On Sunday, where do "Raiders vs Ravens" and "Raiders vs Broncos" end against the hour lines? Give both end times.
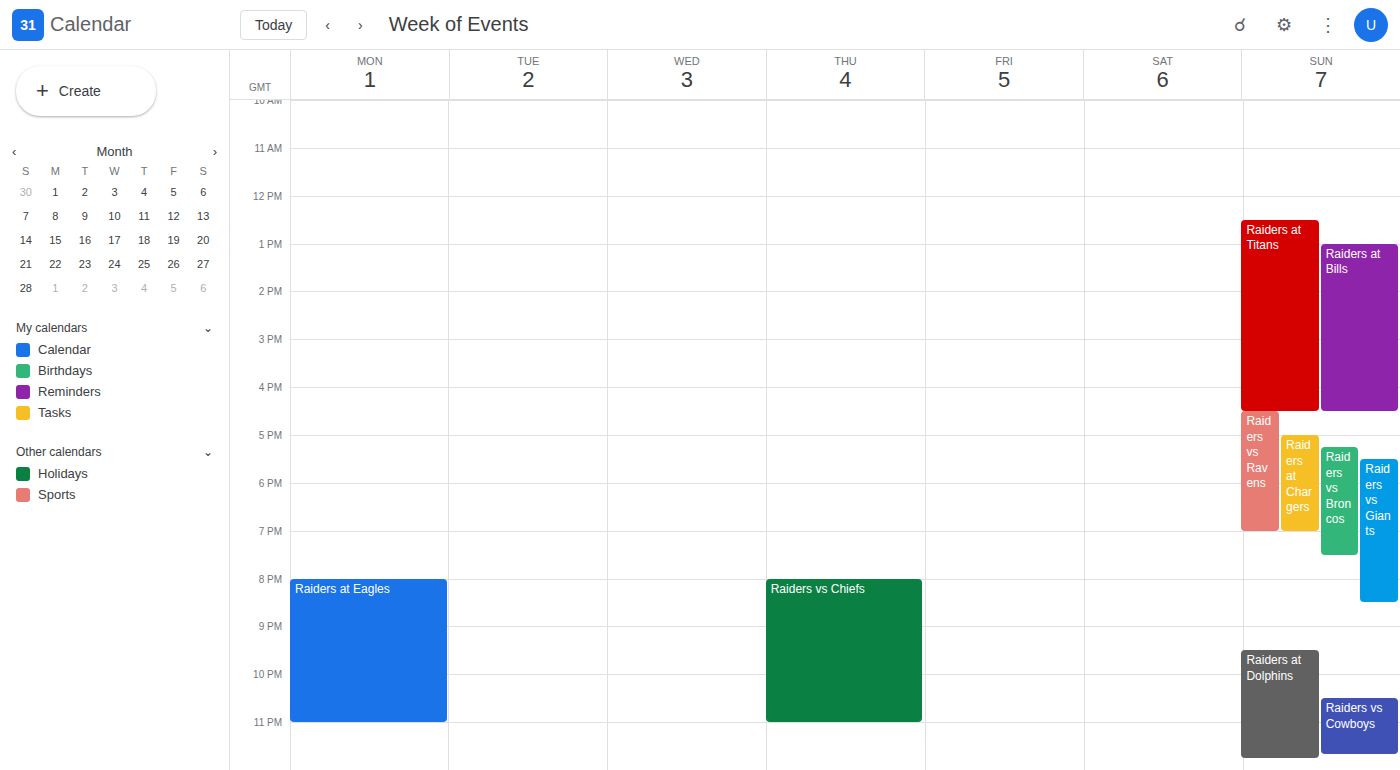
"Raiders vs Ravens": 7:00 PM, exactly on the 7 PM line. "Raiders vs Broncos": 7:30 PM, halfway between the 7 PM and 8 PM lines.